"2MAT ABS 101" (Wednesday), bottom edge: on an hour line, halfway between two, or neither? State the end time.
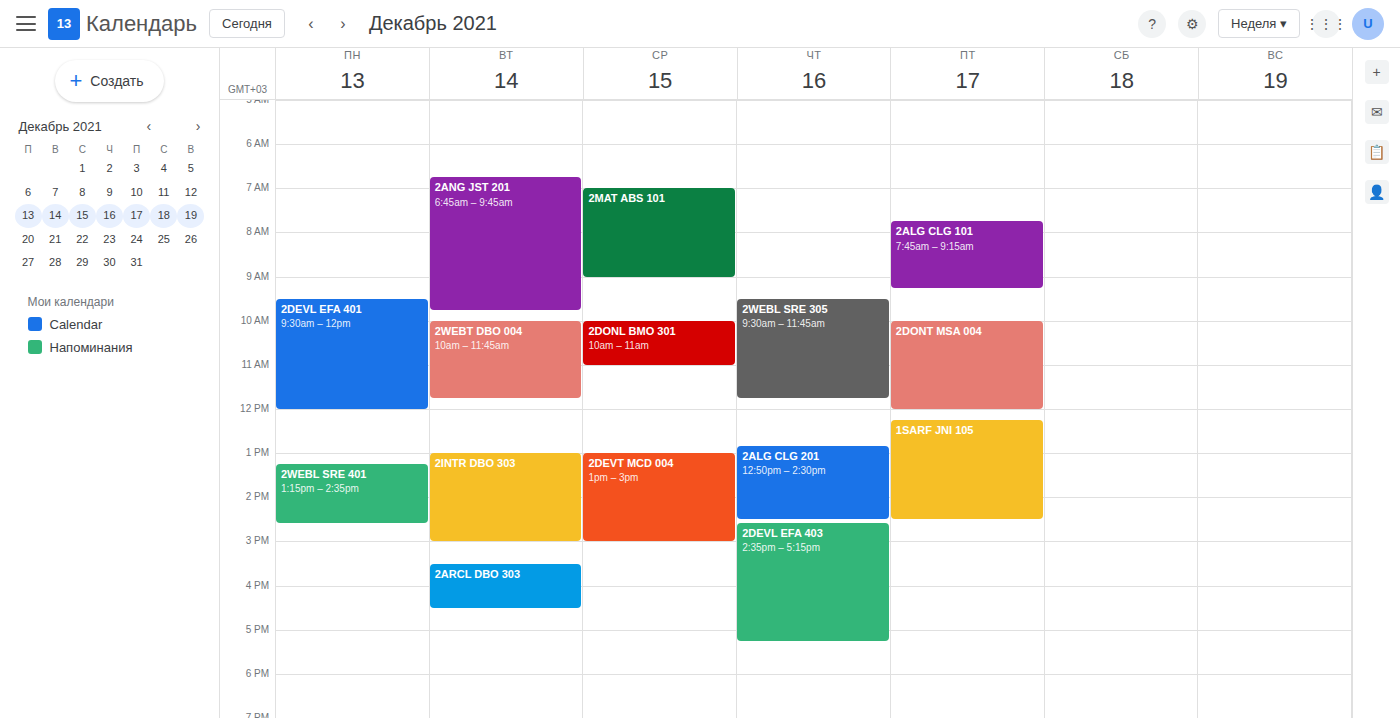
9:00 AM -- exactly on the 9 AM line.